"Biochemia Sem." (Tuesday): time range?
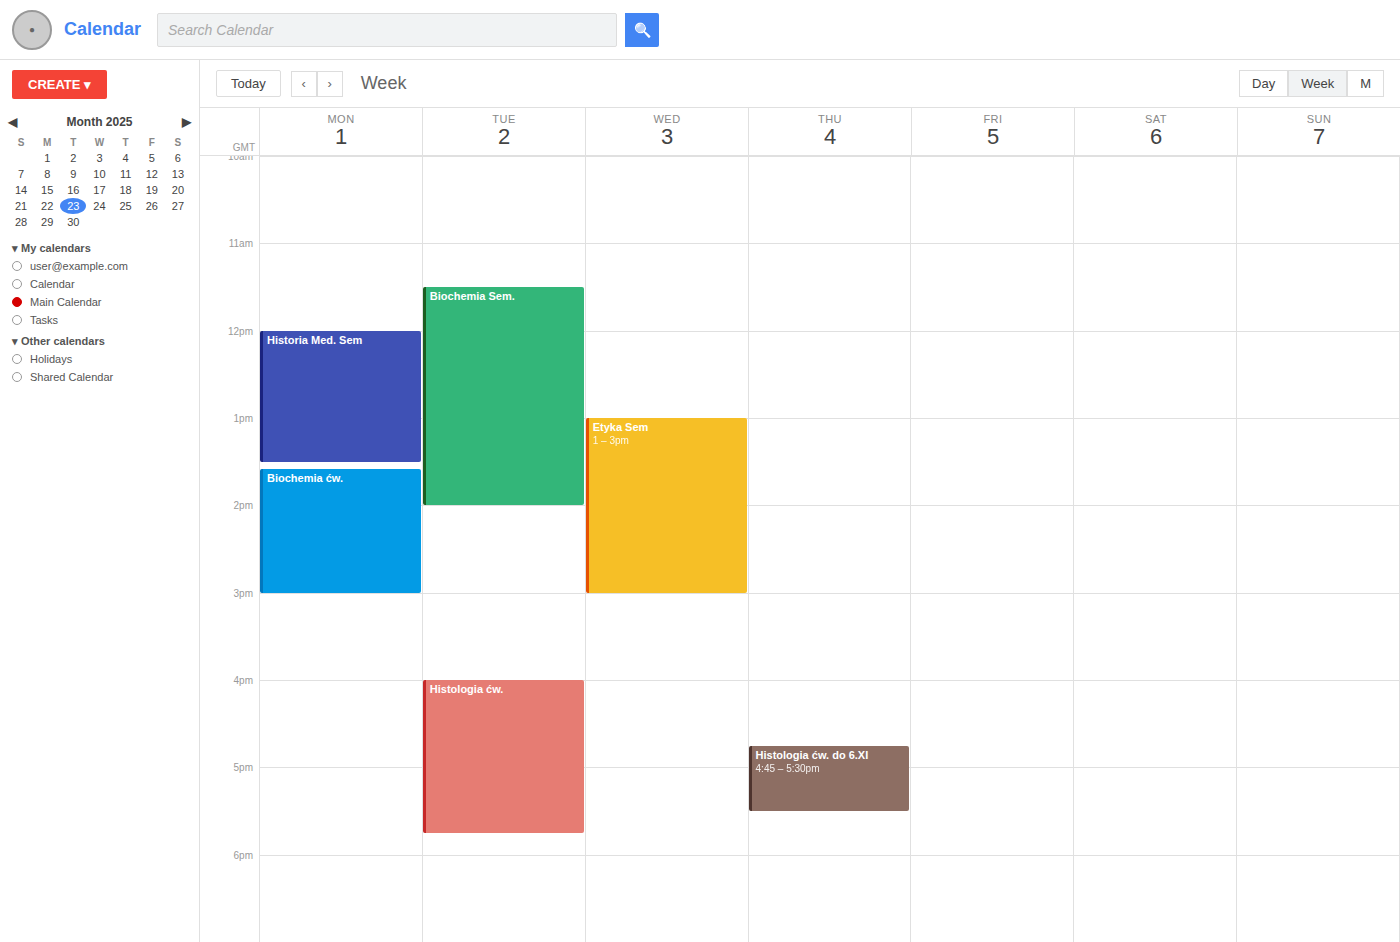
11:30 AM to 2:00 PM